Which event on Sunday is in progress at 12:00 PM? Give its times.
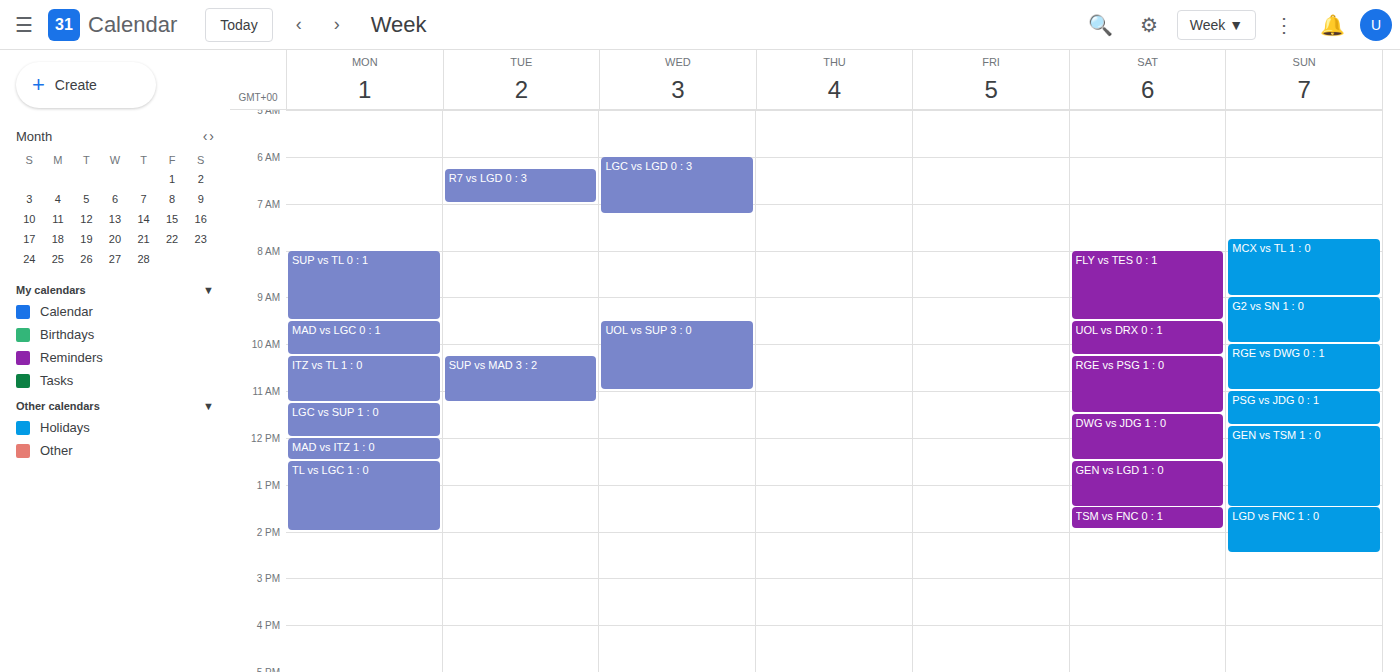
"GEN vs TSM 1 : 0", 11:45 AM to 1:30 PM